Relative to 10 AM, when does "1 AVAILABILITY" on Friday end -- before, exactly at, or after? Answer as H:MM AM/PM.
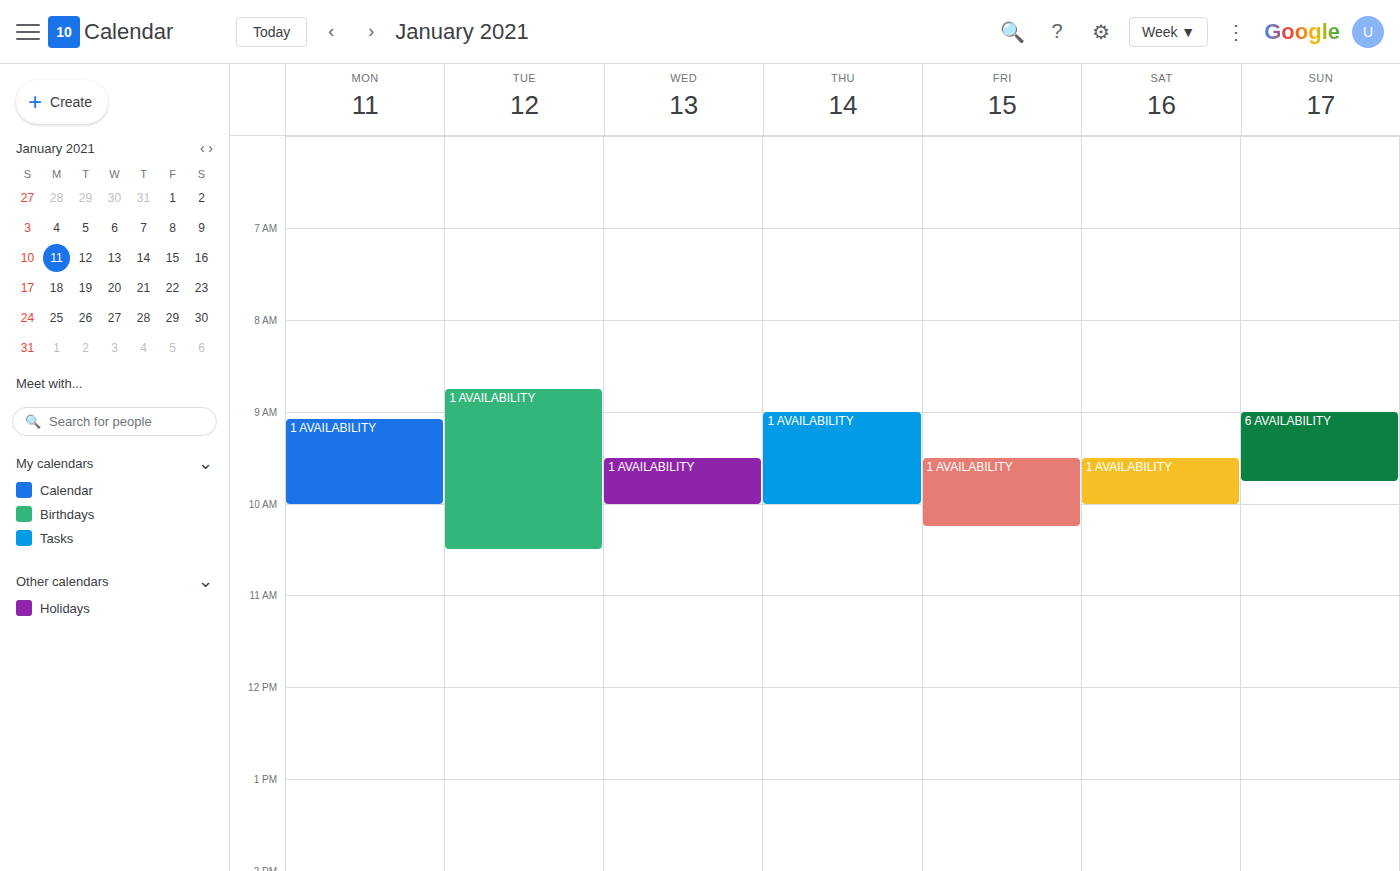
10:15 AM -- after 10 AM, 15 minutes below the 10 AM line.